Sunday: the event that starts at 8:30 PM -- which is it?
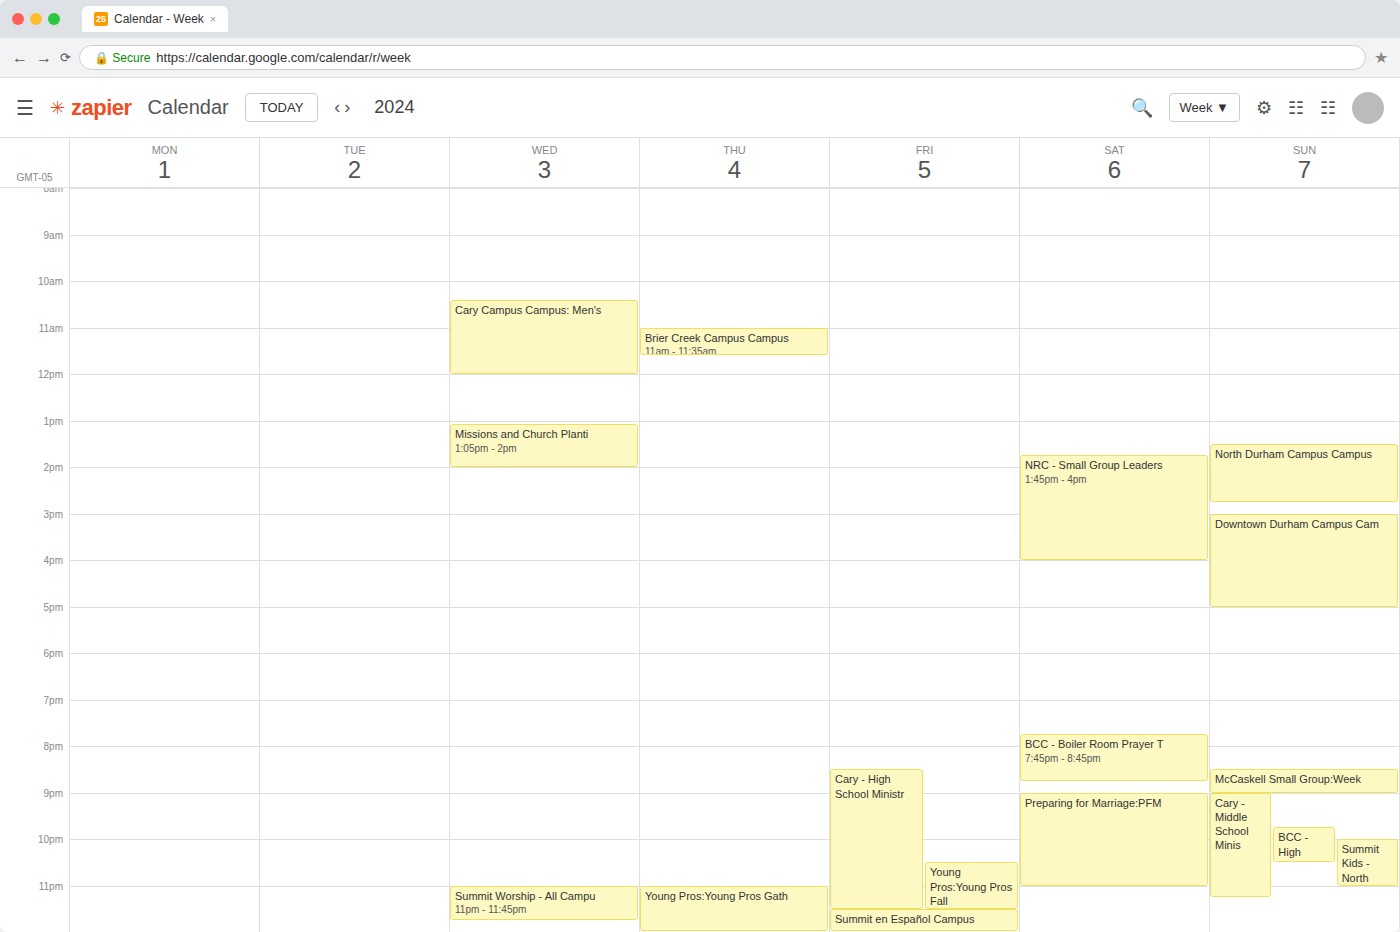
"McCaskell Small Group:Week"